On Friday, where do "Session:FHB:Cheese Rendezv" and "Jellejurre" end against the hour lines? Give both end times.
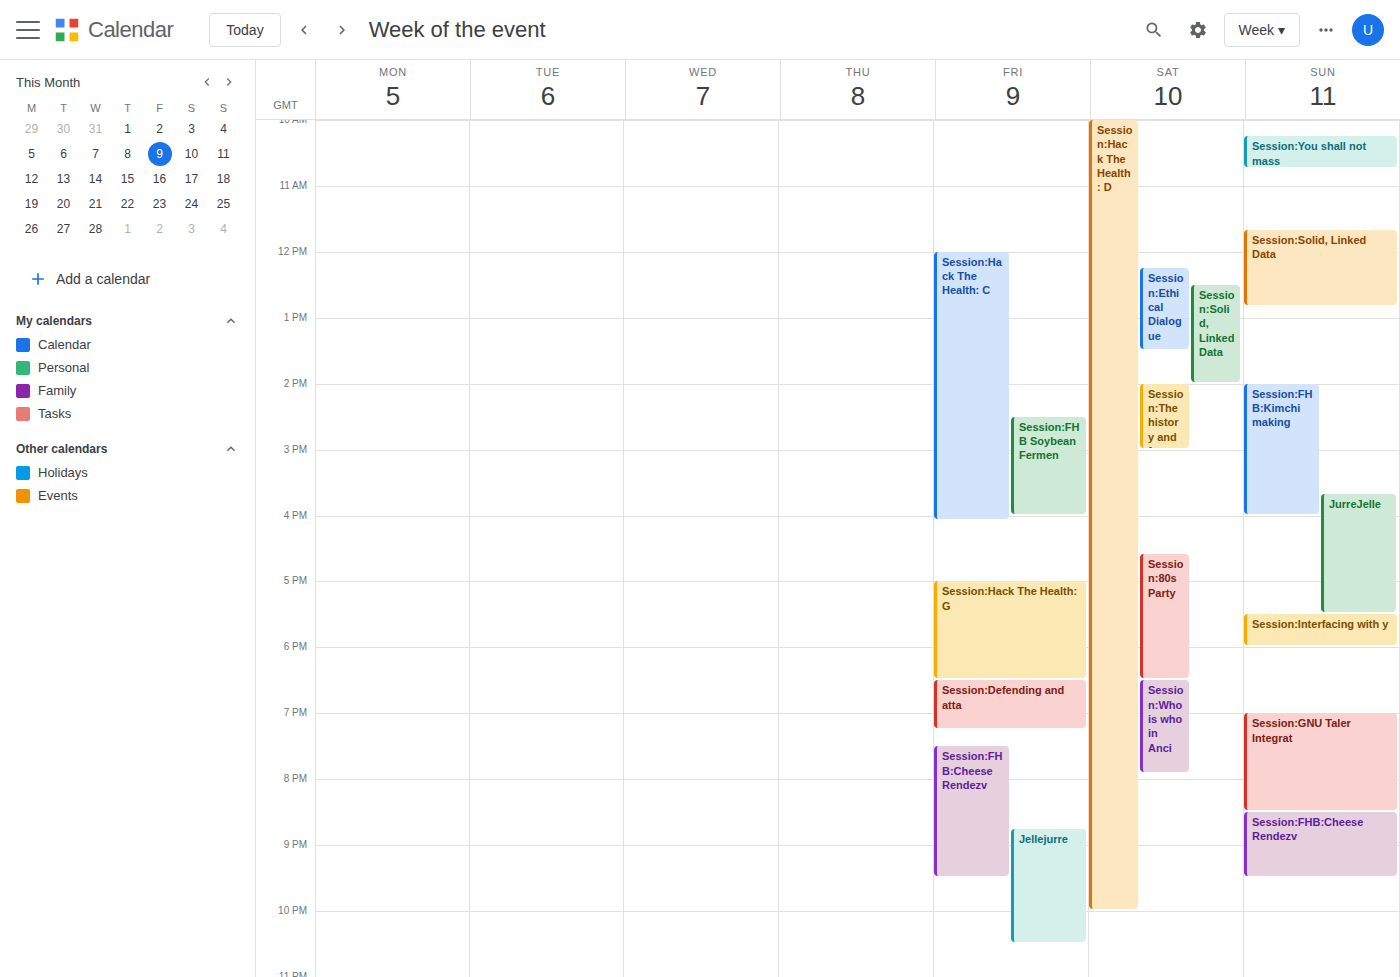
"Session:FHB:Cheese Rendezv": 9:30 PM, halfway between the 9 PM and 10 PM lines. "Jellejurre": 10:30 PM, halfway between the 10 PM and 11 PM lines.